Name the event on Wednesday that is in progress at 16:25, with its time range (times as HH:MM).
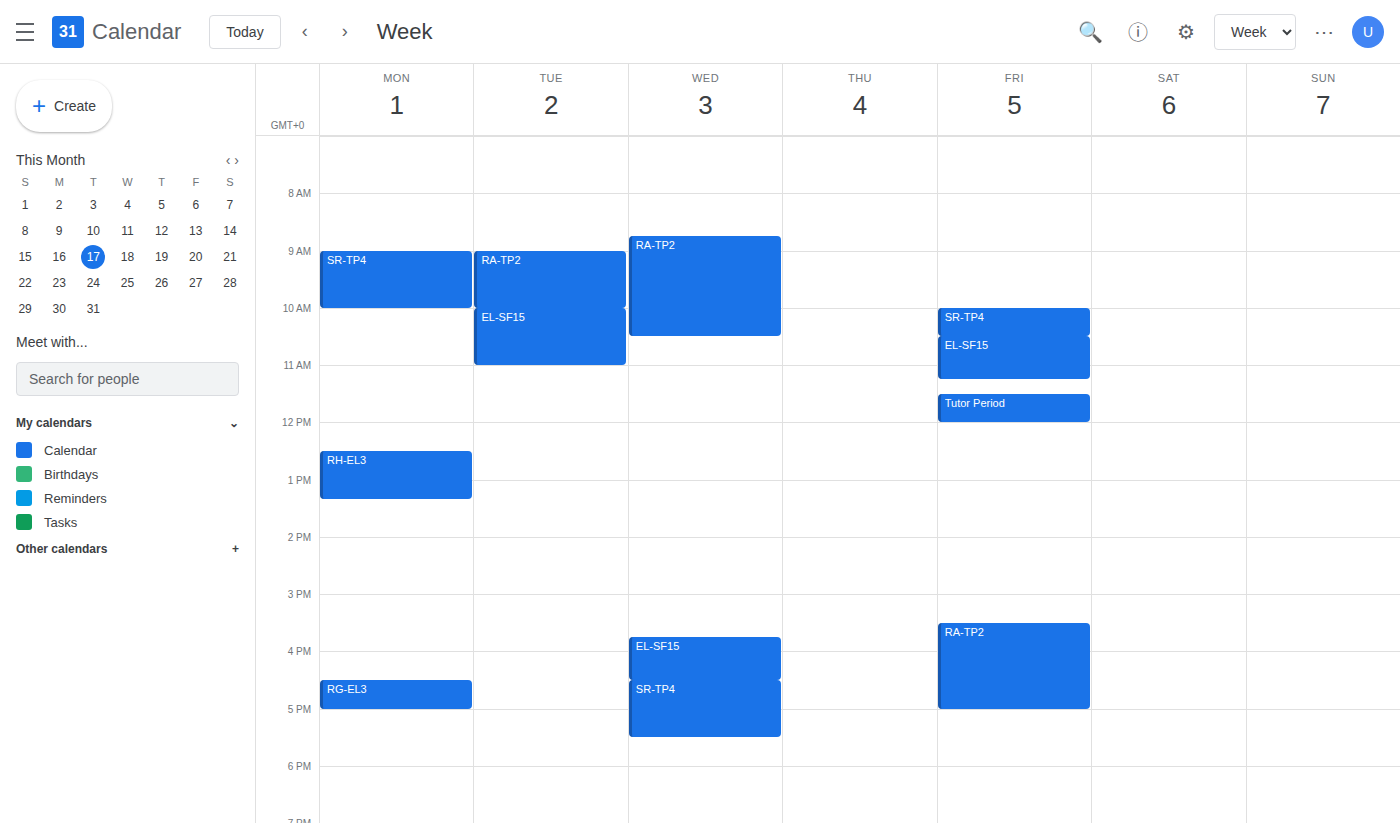
"EL-SF15", 15:45 to 16:30